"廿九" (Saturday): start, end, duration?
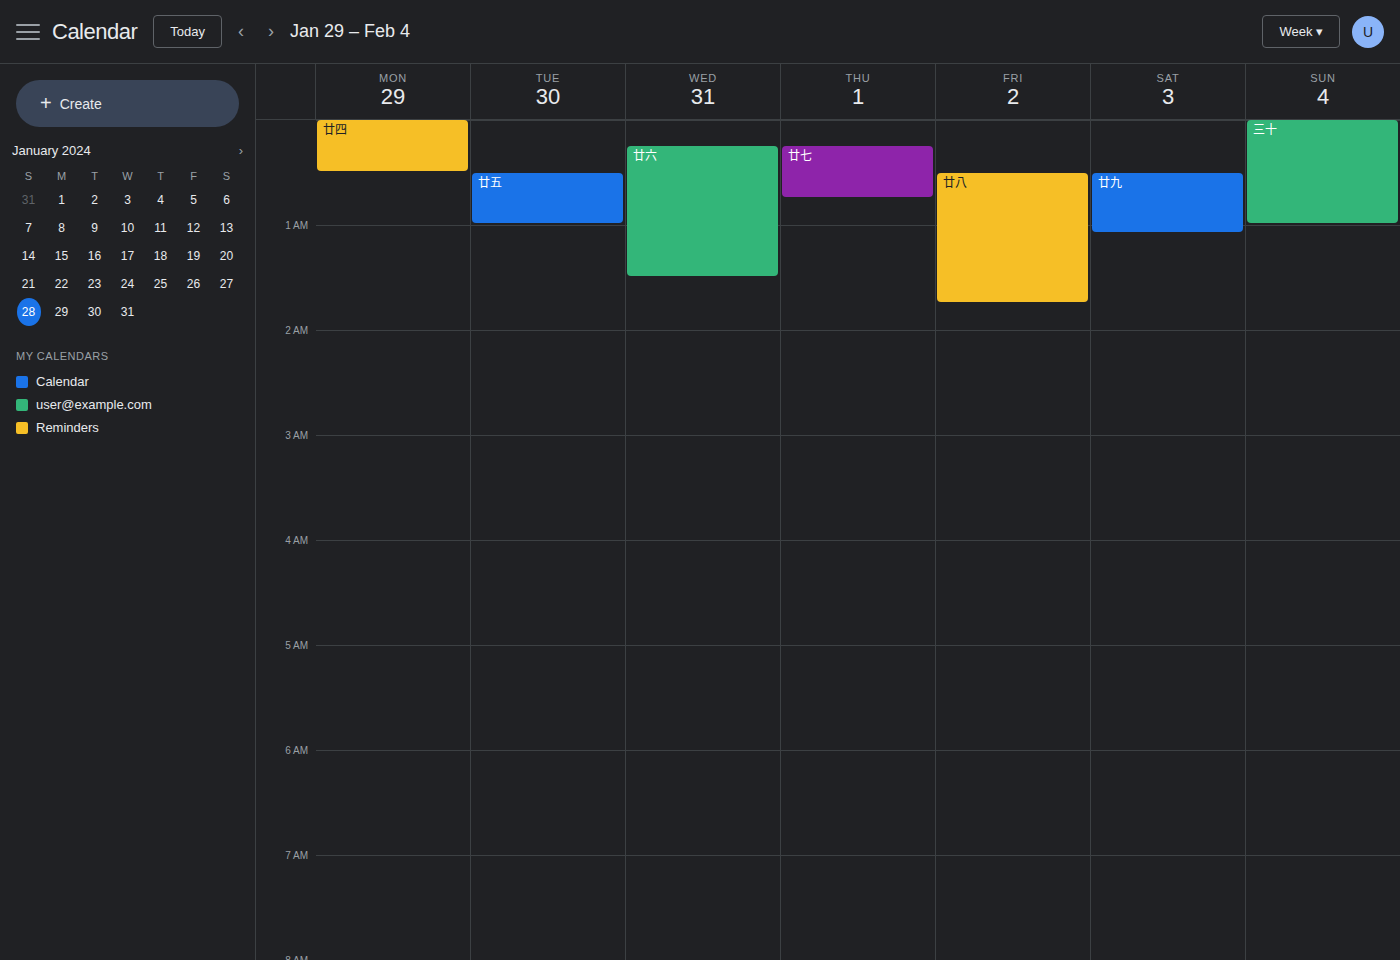
12:30 AM to 1:05 AM, 35 minutes